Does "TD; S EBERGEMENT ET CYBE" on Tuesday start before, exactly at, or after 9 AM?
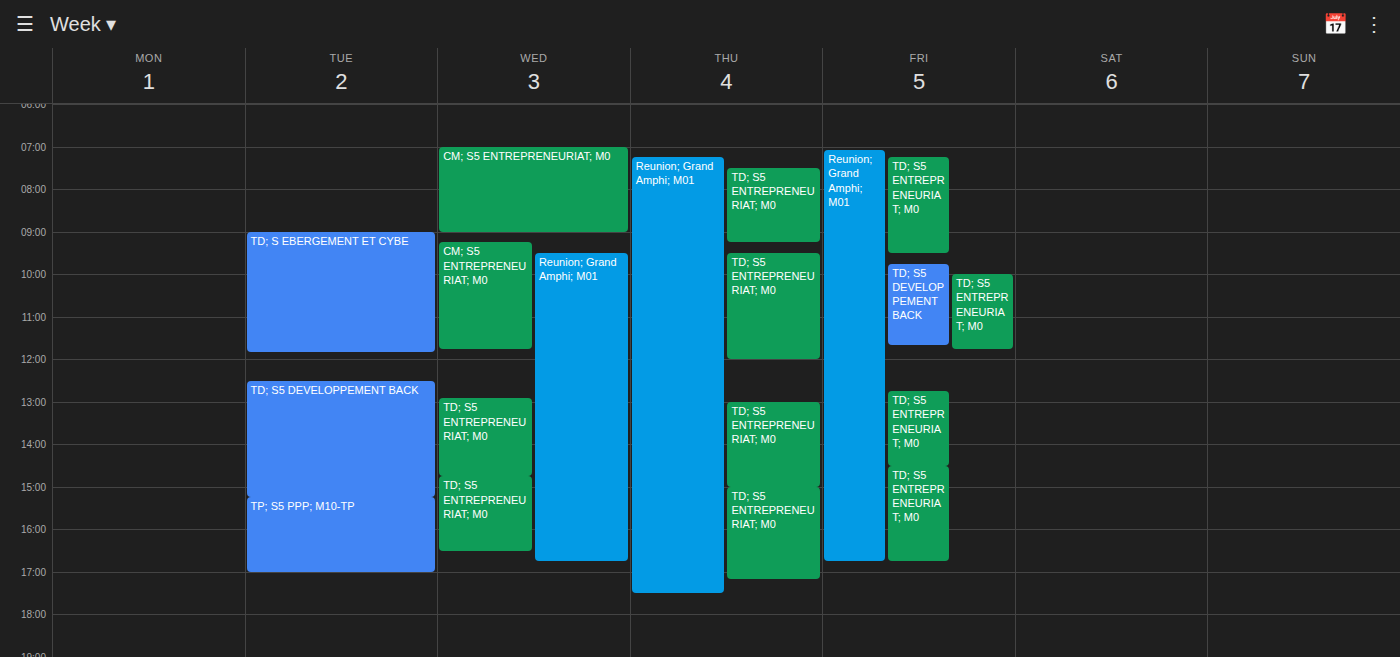
9:00 AM -- exactly at 9 AM, on the 9 AM line.